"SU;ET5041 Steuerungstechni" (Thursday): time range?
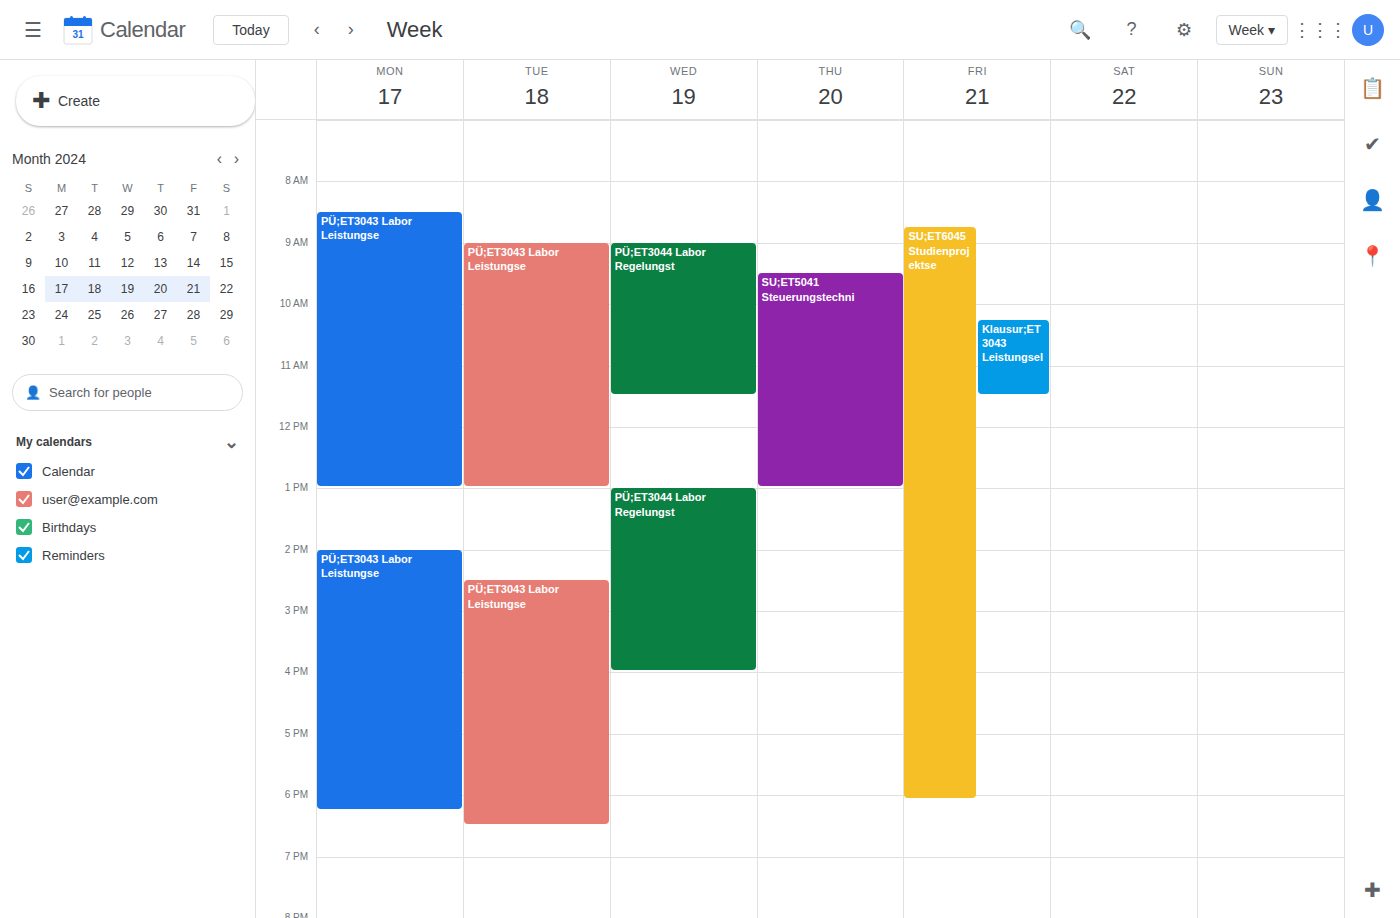
9:30 AM to 1:00 PM